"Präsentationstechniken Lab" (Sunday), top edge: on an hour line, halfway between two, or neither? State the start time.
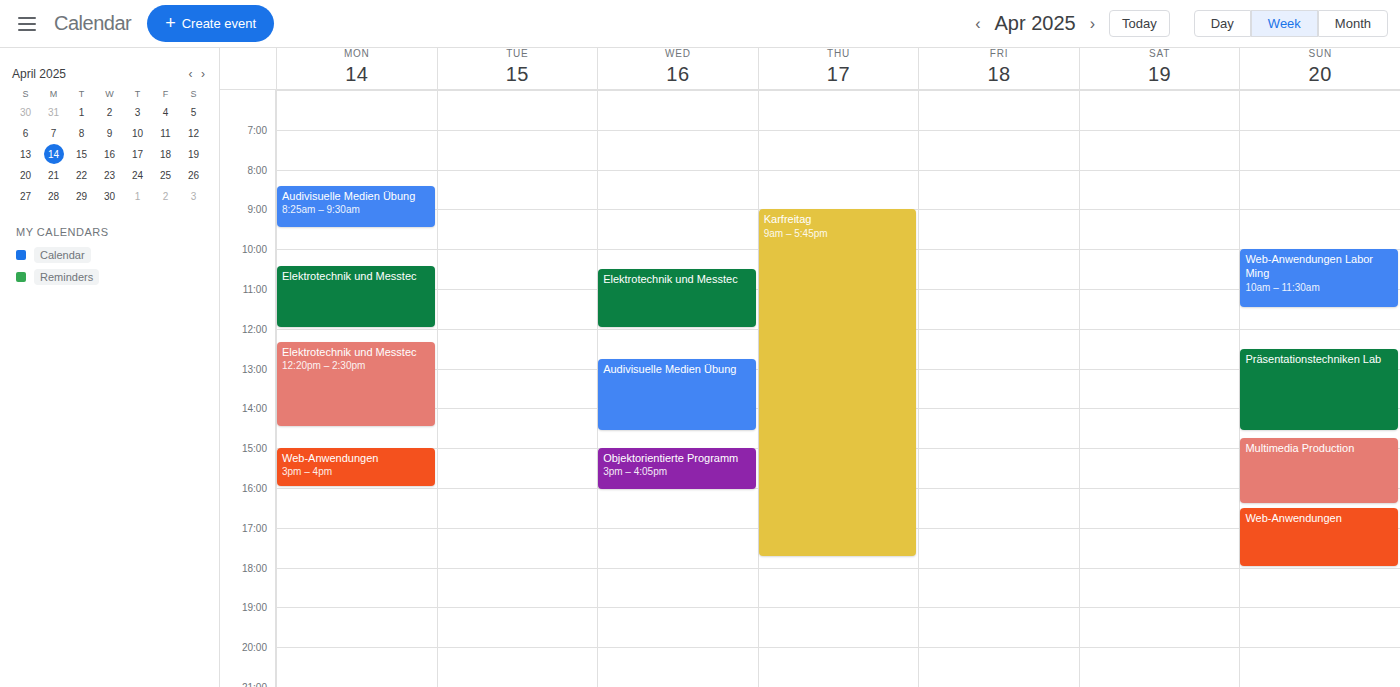
12:30 PM -- halfway between the 12 PM and 1 PM lines.